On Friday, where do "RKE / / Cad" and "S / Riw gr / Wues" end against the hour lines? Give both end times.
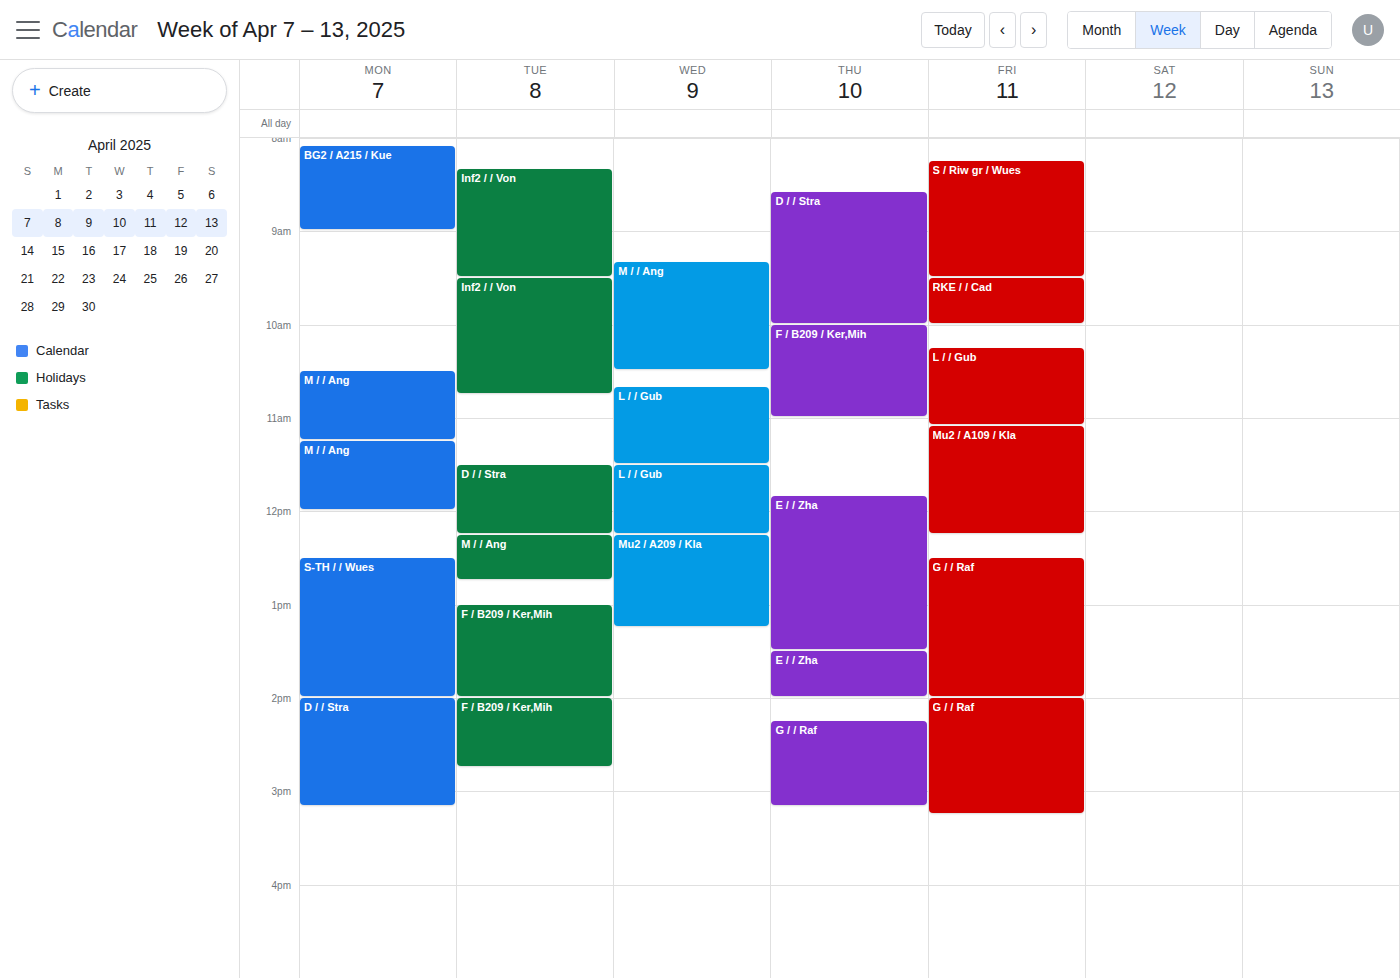
"RKE / / Cad": 10:00 AM, exactly on the 10 AM line. "S / Riw gr / Wues": 9:30 AM, halfway between the 9 AM and 10 AM lines.